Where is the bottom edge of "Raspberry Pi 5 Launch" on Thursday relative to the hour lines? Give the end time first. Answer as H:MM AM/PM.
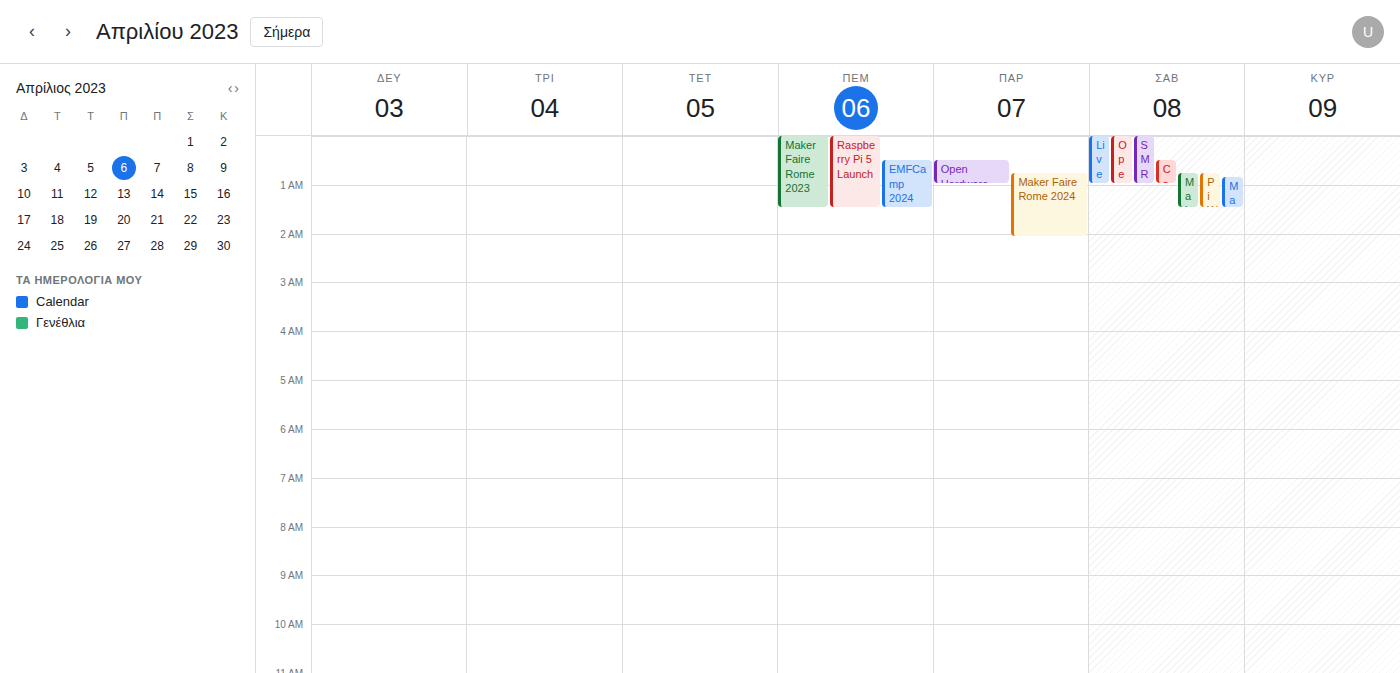
1:30 AM -- halfway between the 1 AM and 2 AM lines.